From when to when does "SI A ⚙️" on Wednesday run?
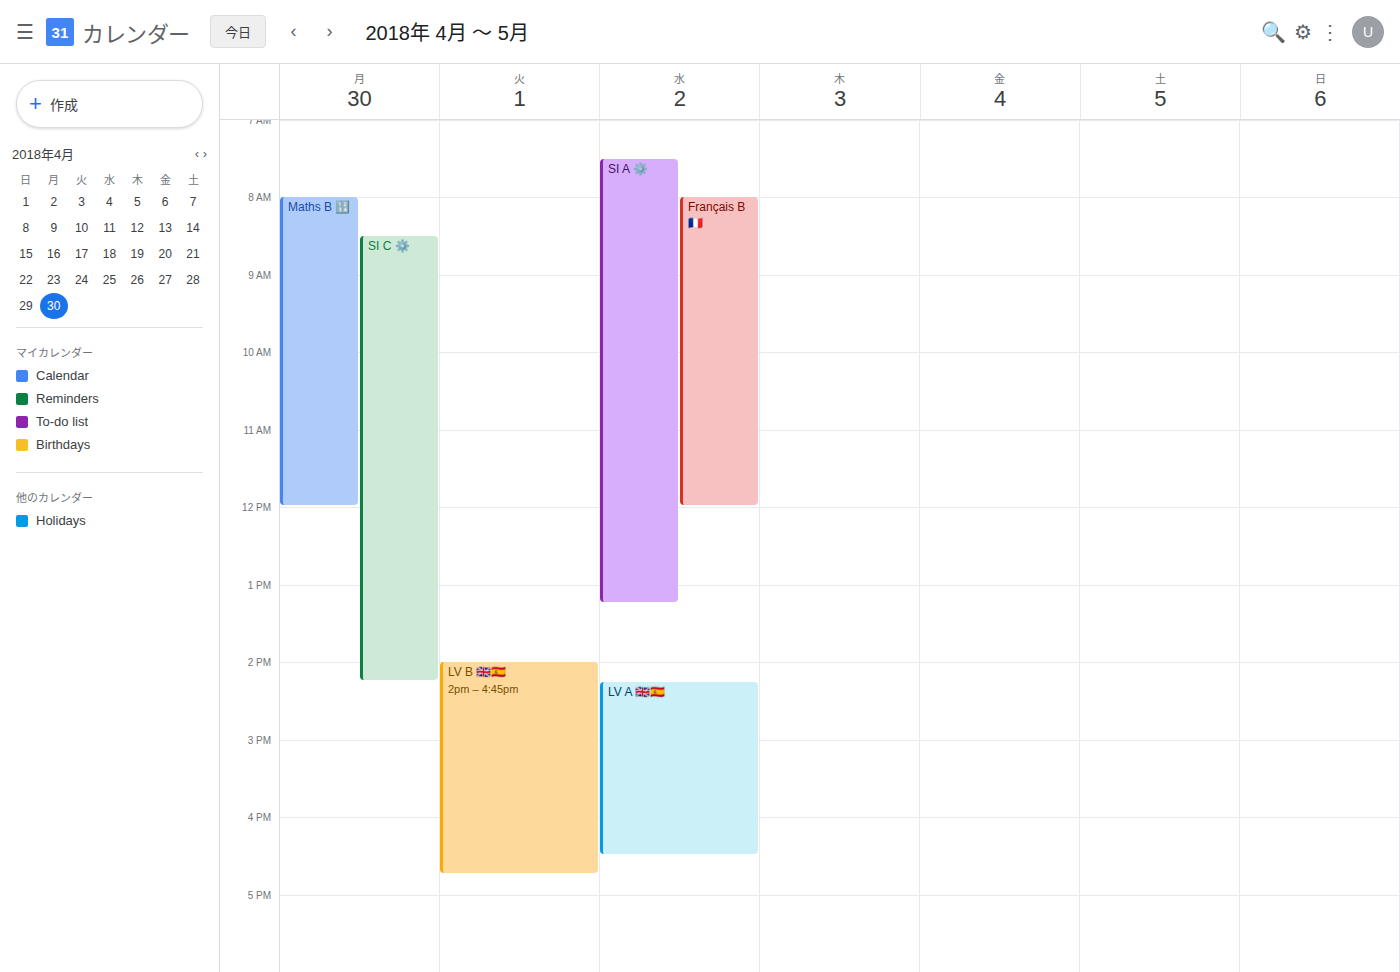
7:30 AM to 1:15 PM